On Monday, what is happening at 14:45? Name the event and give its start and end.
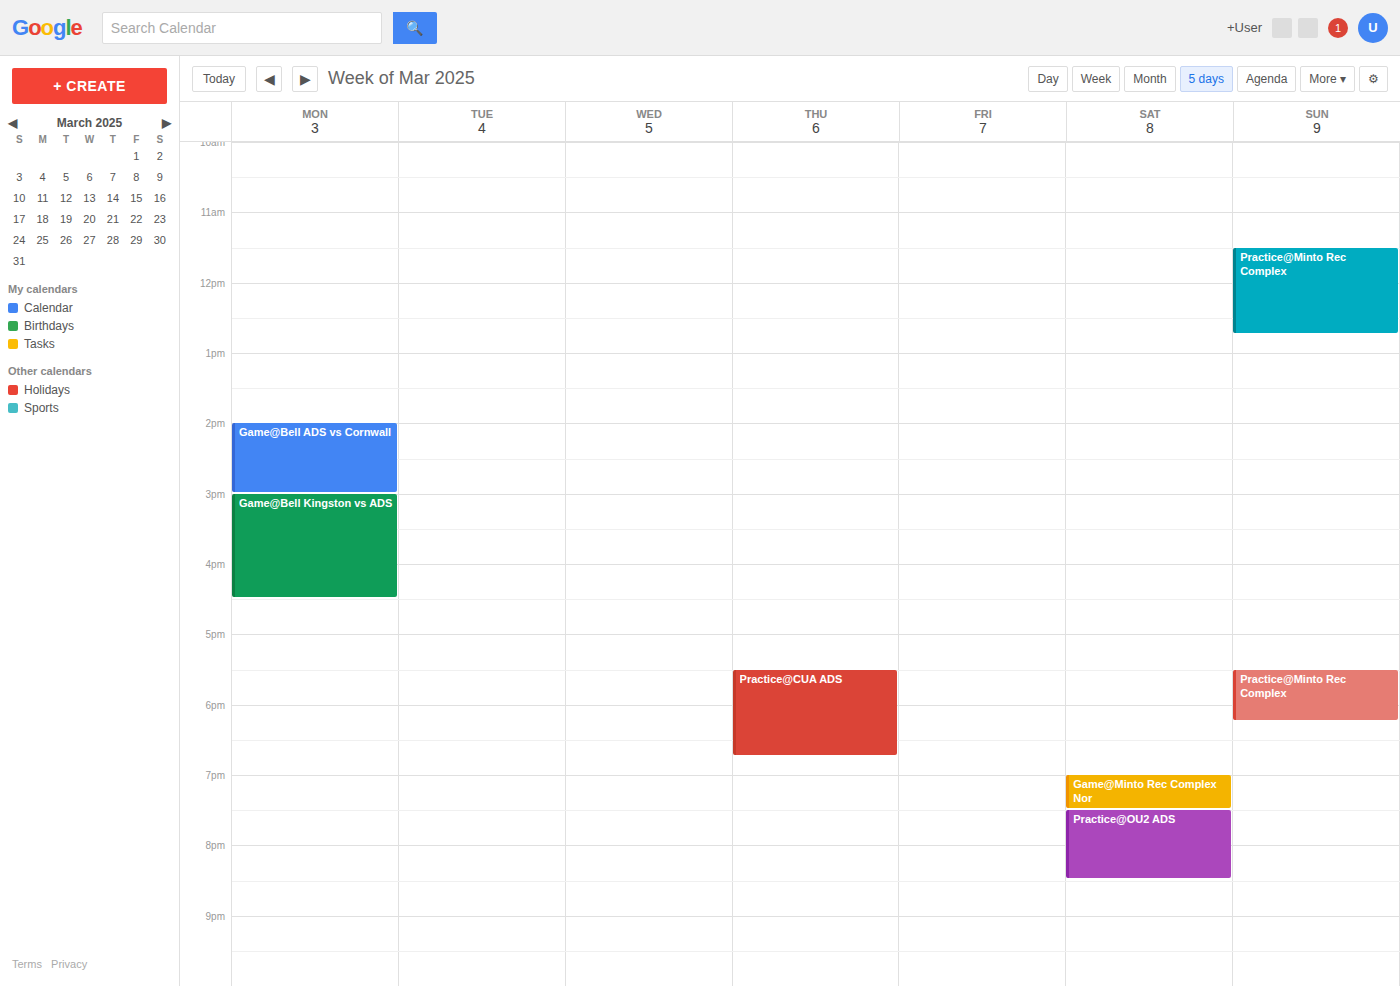
"Game@Bell ADS vs Cornwall", 14:00 to 15:00